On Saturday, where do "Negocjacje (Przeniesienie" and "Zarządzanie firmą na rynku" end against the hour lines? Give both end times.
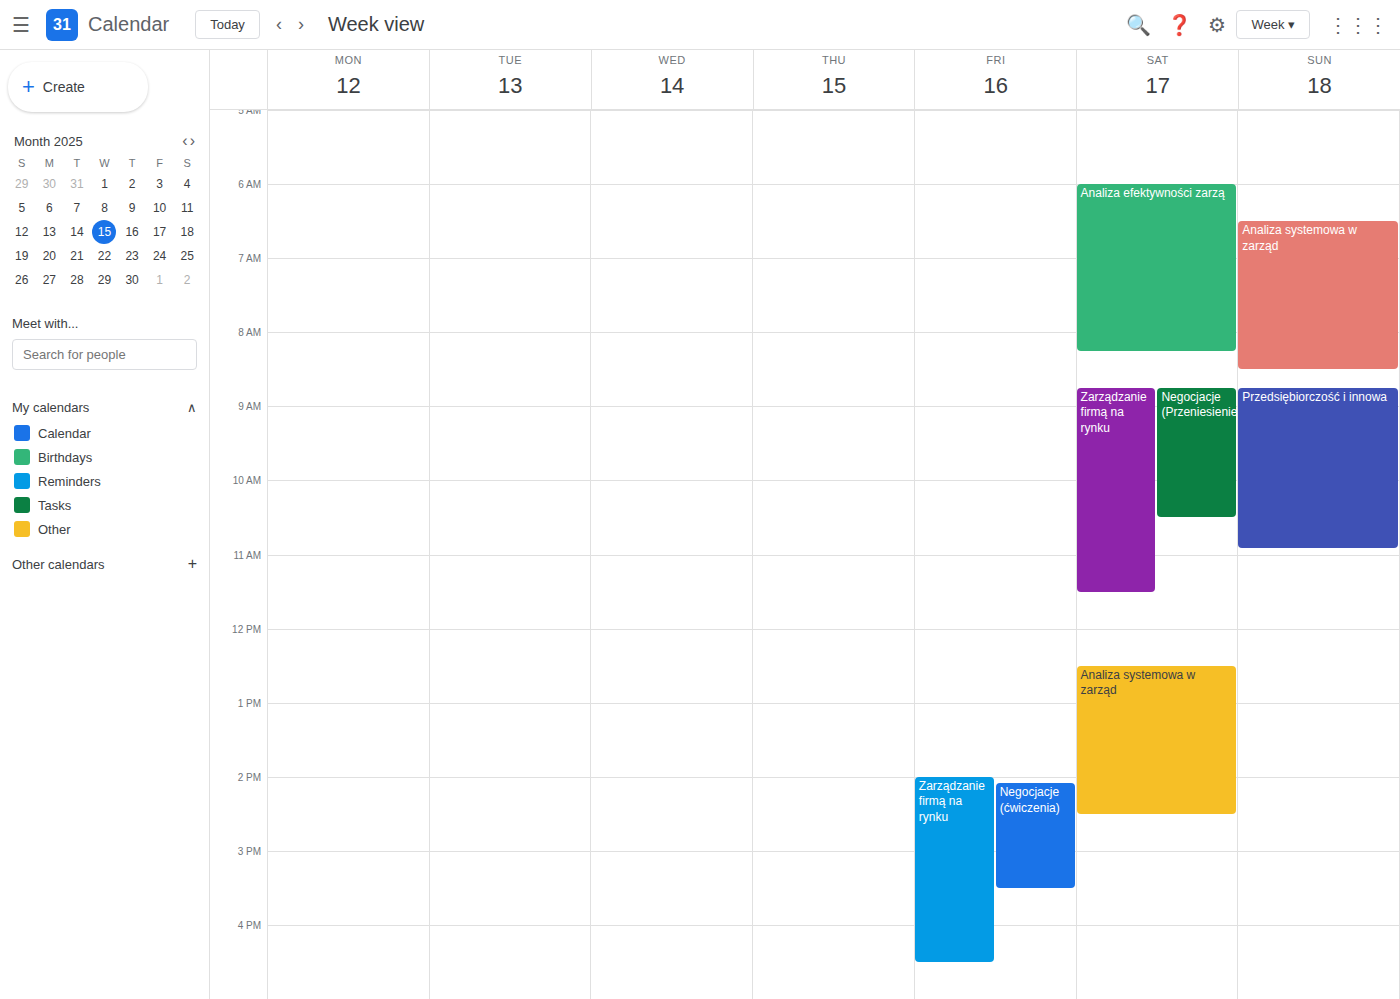
"Negocjacje (Przeniesienie": 10:30 AM, halfway between the 10 AM and 11 AM lines. "Zarządzanie firmą na rynku": 11:30 AM, halfway between the 11 AM and 12 PM lines.